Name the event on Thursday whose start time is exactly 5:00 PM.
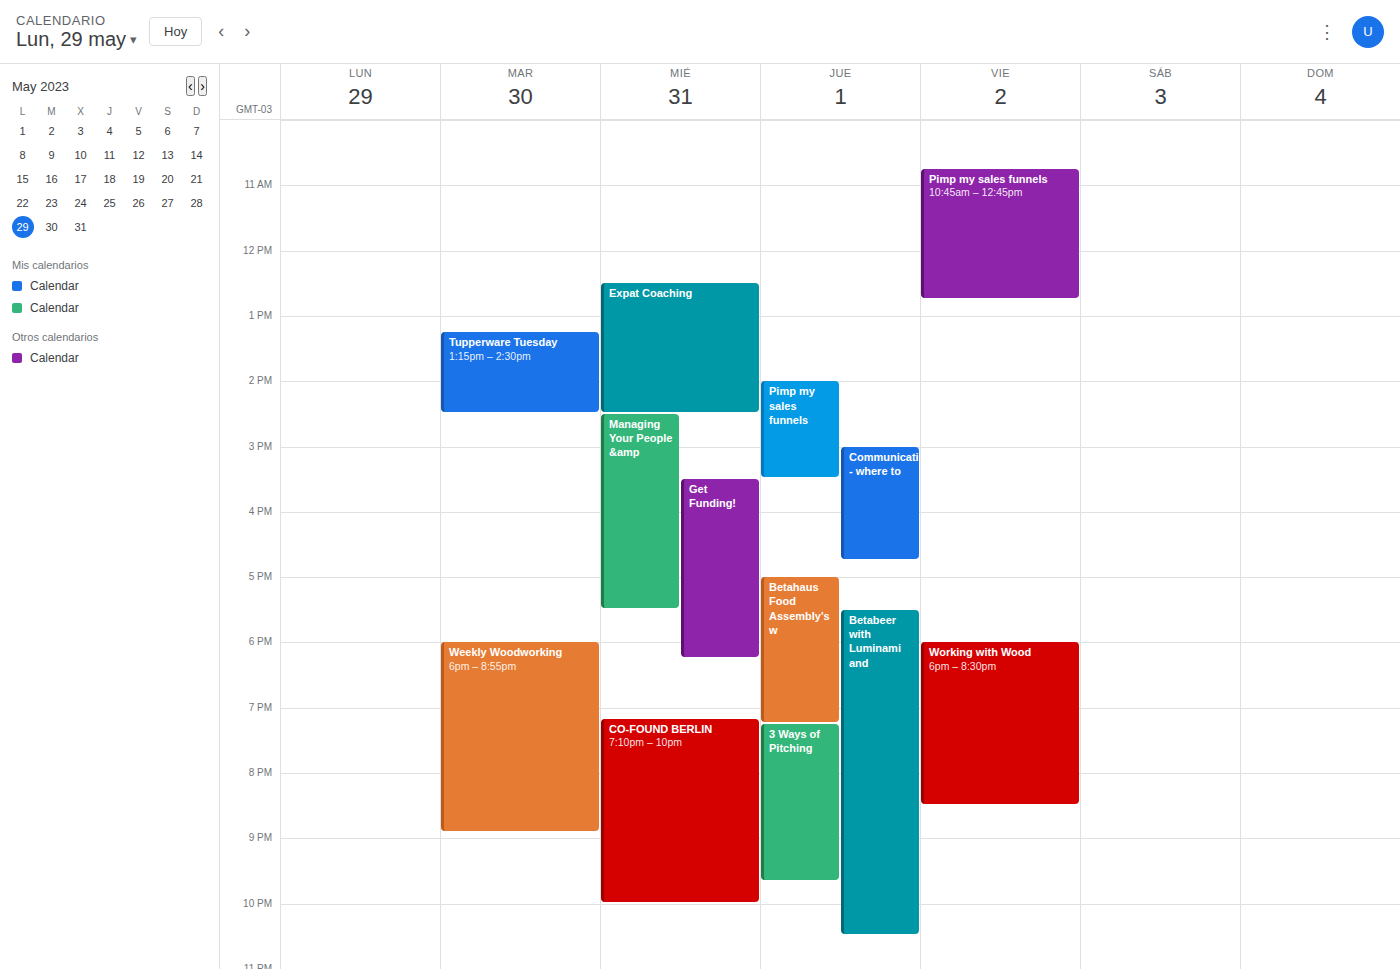
"Betahaus Food Assembly's w"